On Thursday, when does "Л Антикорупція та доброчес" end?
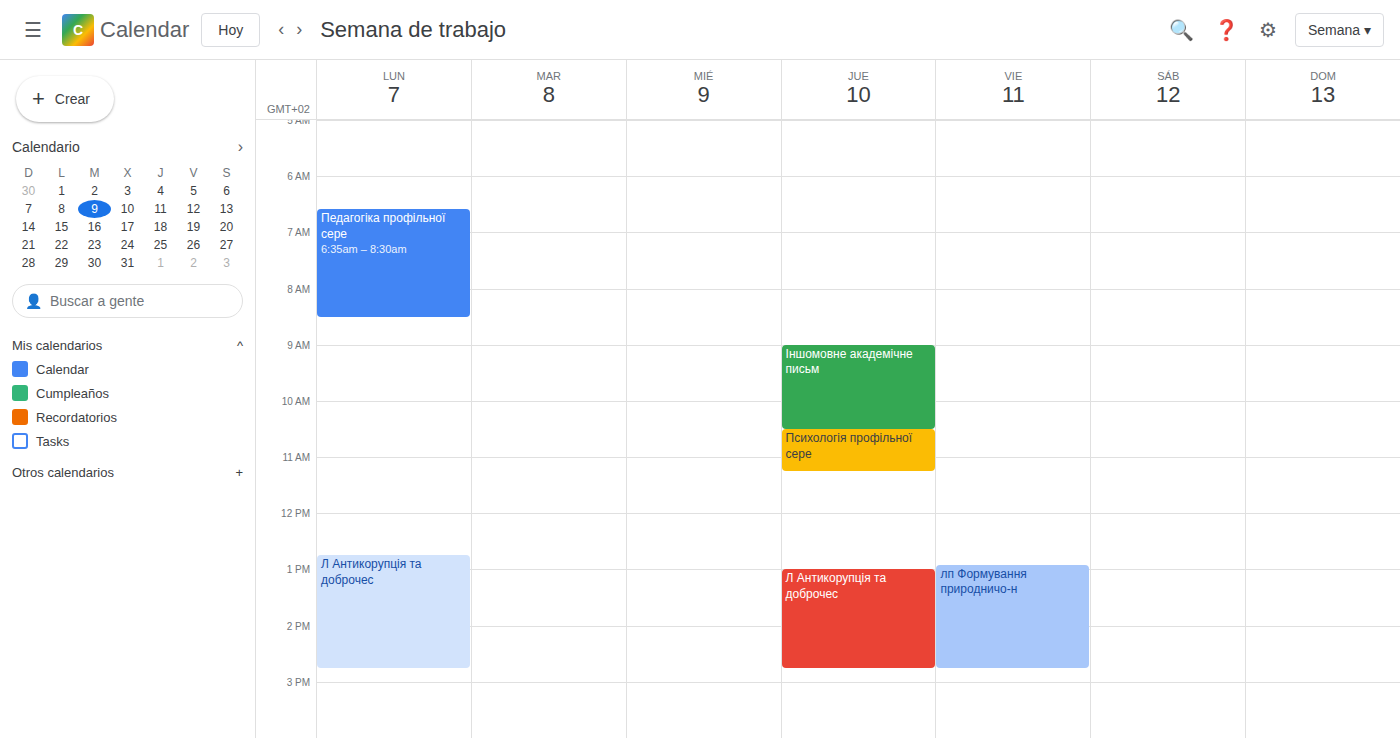
2:45 PM